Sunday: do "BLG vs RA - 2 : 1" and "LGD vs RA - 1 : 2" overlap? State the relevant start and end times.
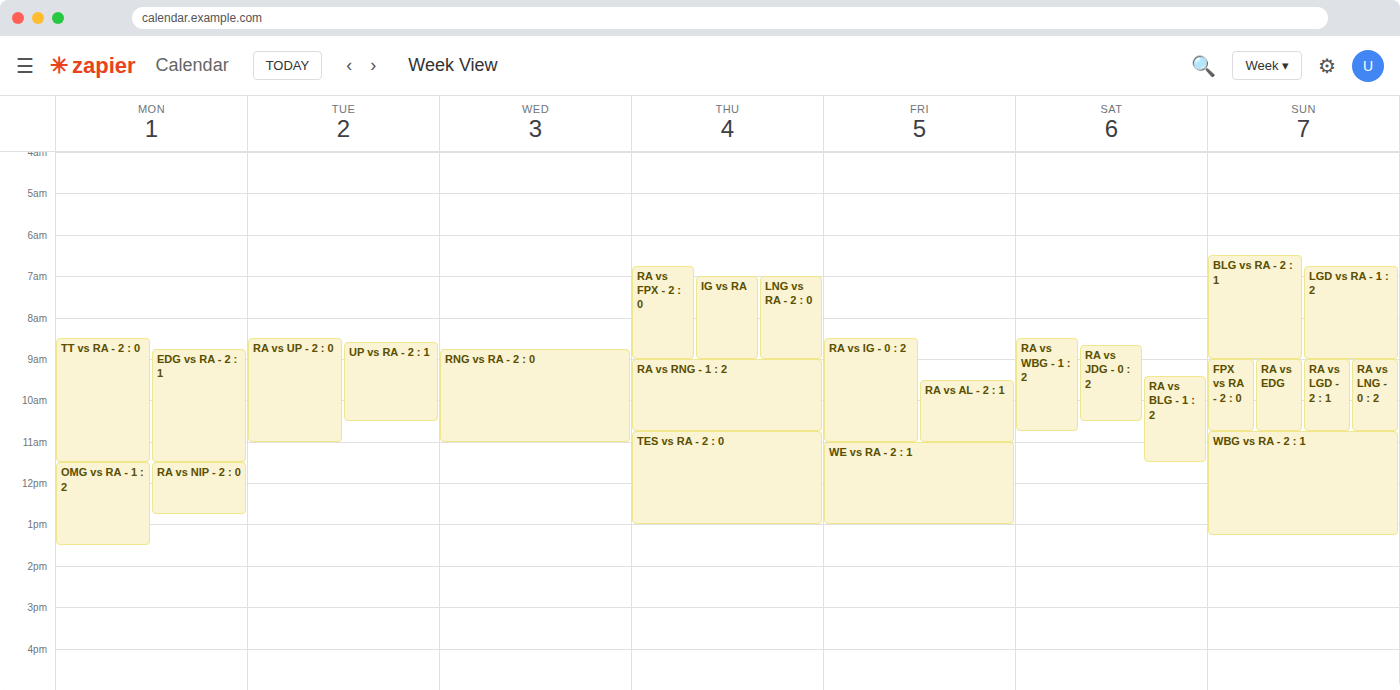
"LGD vs RA - 1 : 2" starts at 6:45 AM, before "BLG vs RA - 2 : 1" ends at 9:00 AM -- they overlap.